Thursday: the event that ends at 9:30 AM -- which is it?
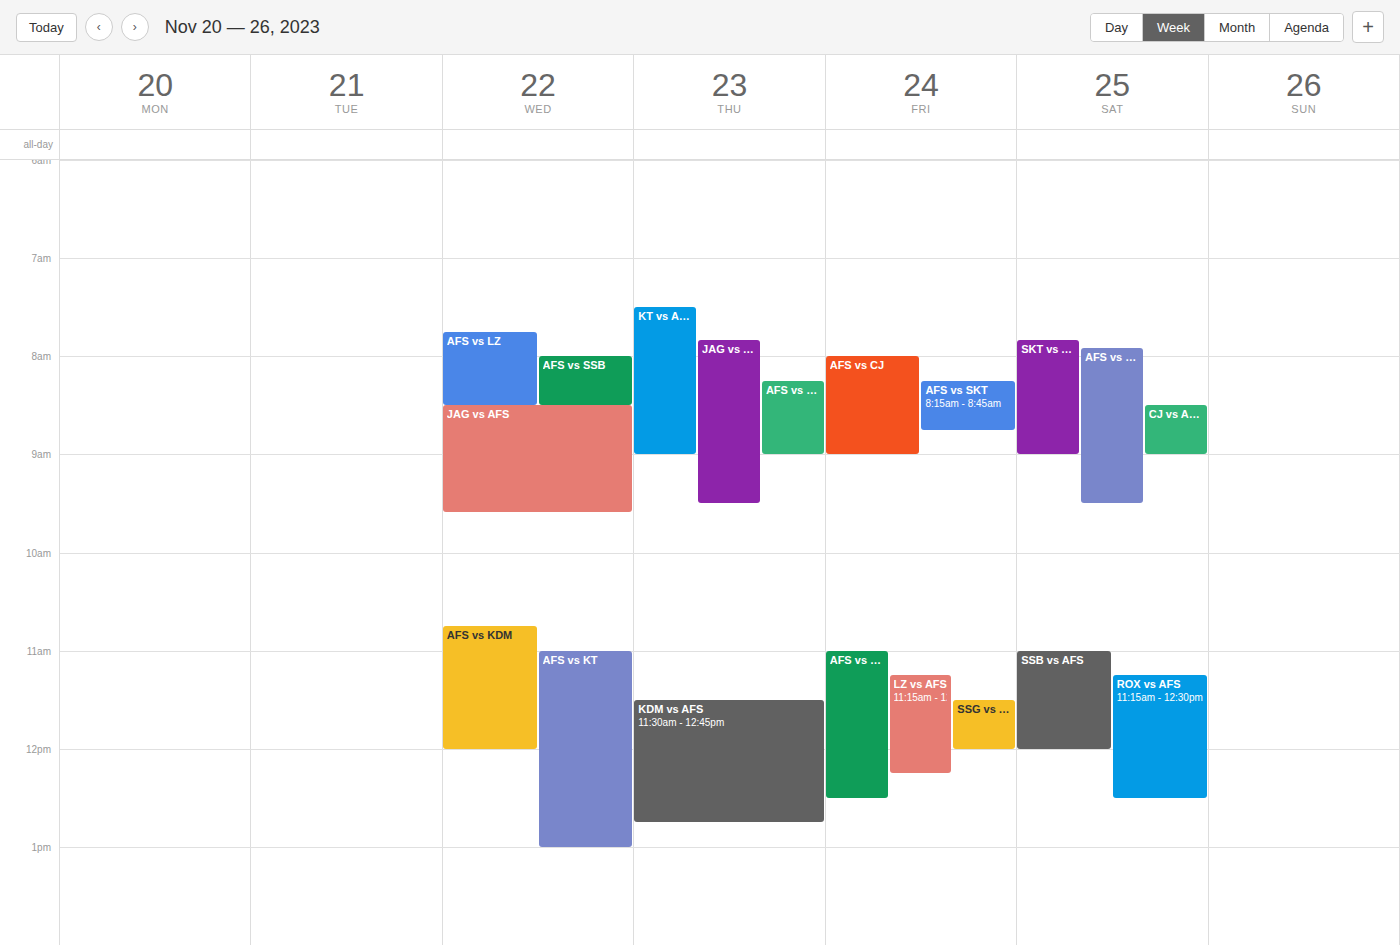
"JAG vs AFS"